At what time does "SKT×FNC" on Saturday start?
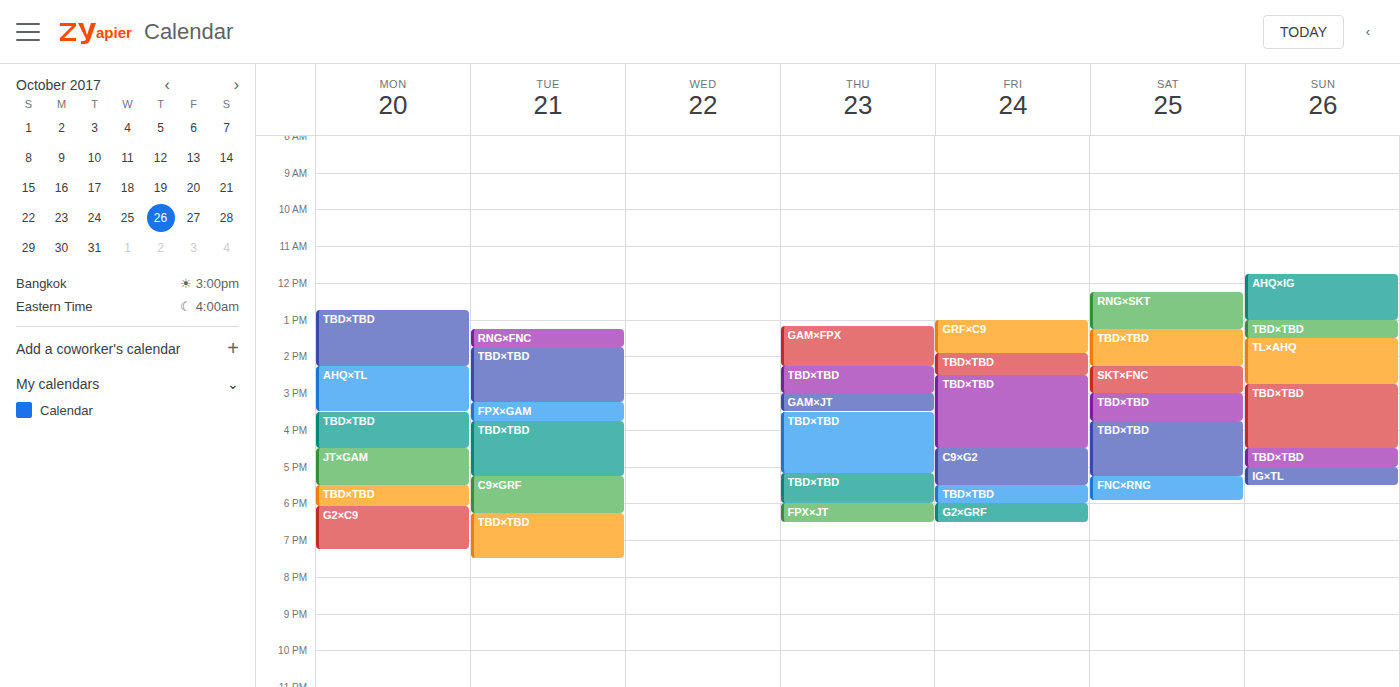
2:15 PM